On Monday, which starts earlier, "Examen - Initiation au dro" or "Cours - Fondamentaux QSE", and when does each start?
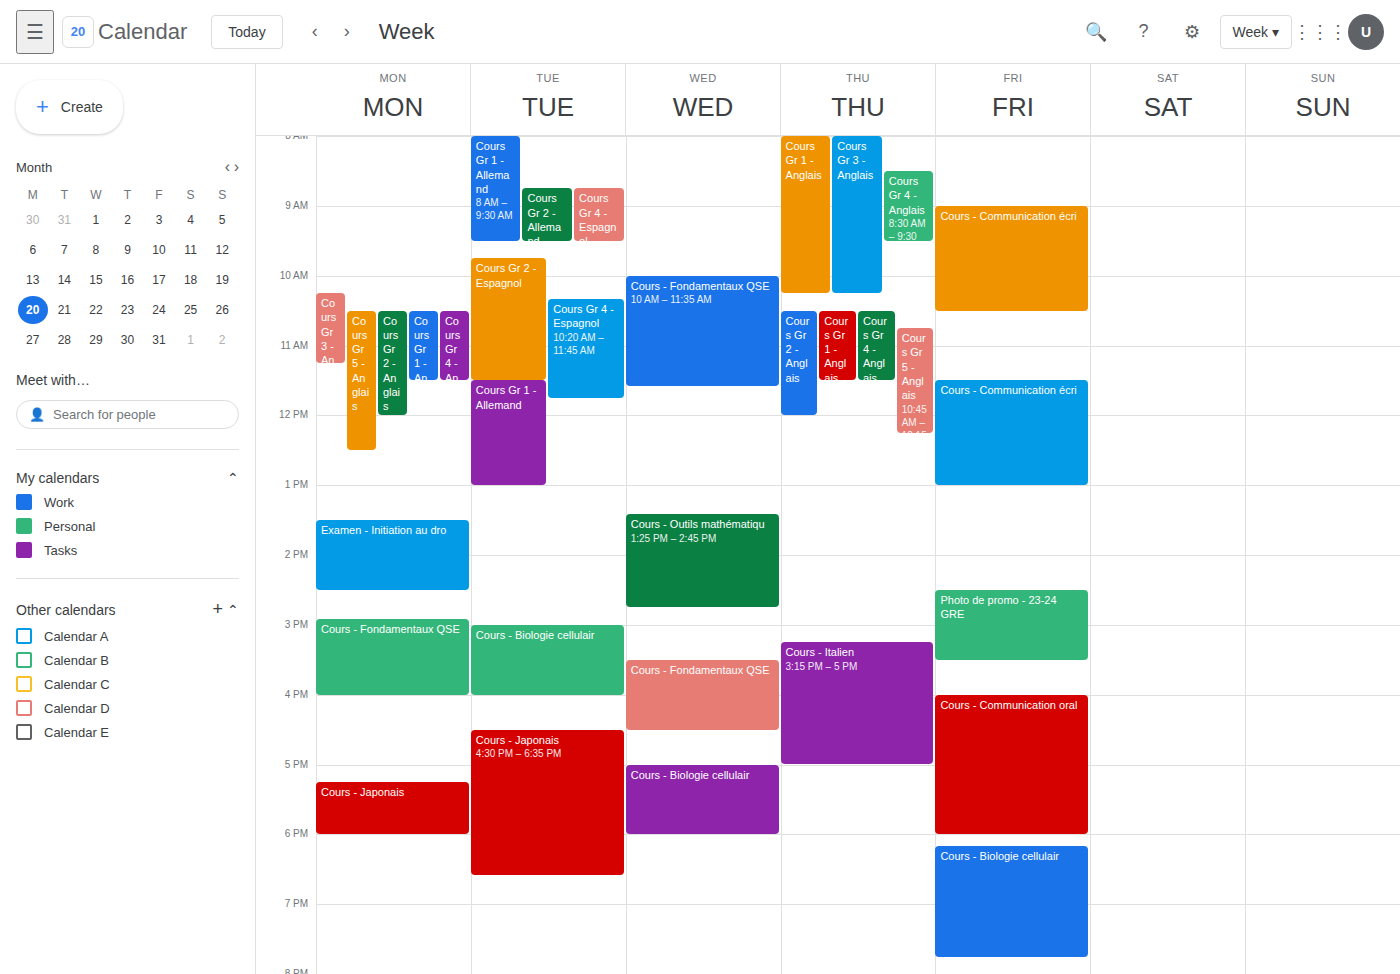
"Examen - Initiation au dro" 1:30 PM; "Cours - Fondamentaux QSE" 2:55 PM.